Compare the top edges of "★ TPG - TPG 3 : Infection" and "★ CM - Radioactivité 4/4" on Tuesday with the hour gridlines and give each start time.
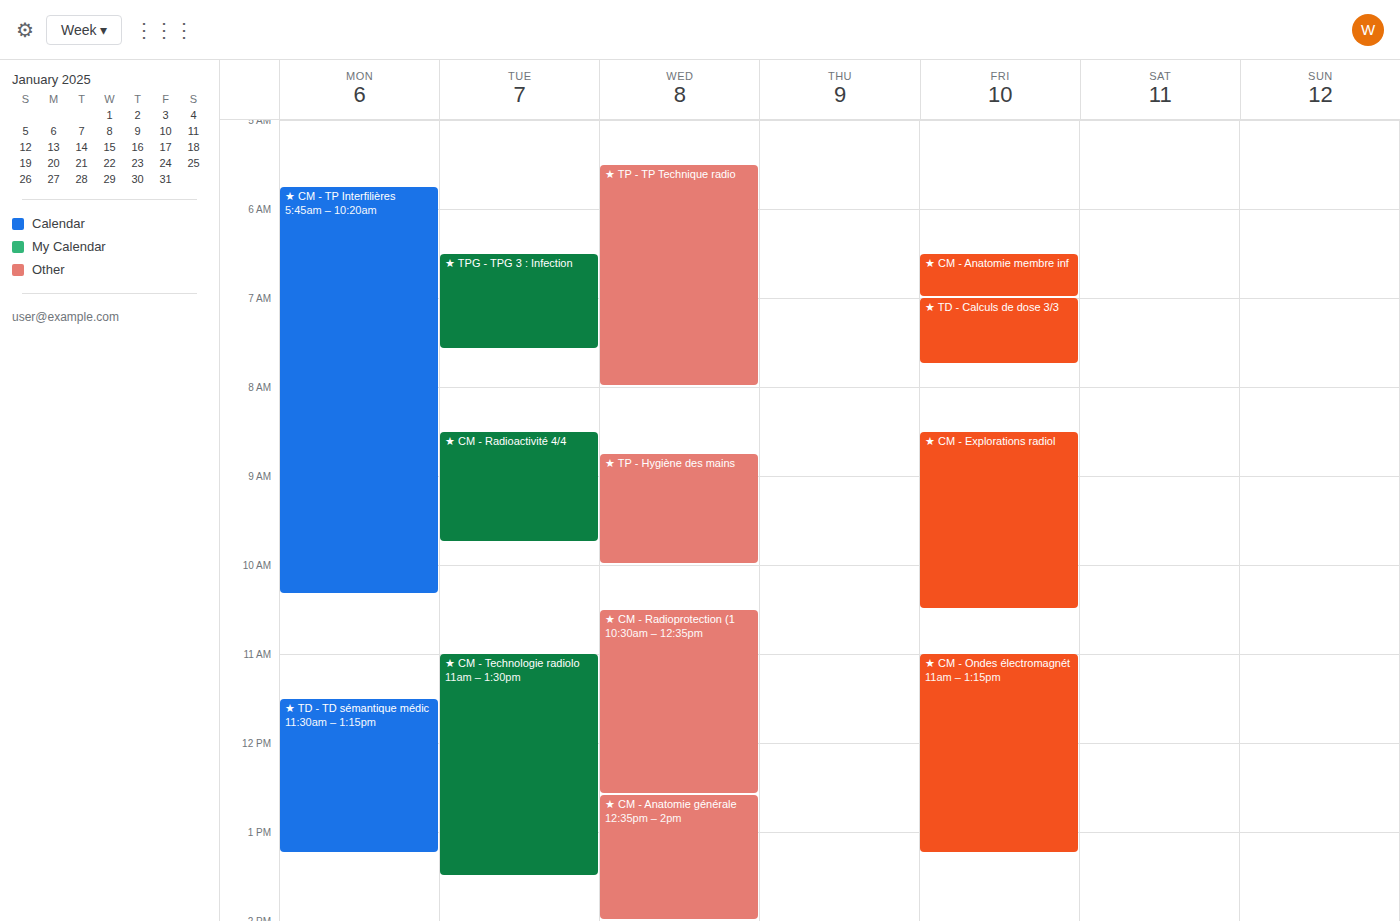
"★ TPG - TPG 3 : Infection": 6:30 AM, halfway between the 6 AM and 7 AM lines. "★ CM - Radioactivité 4/4": 8:30 AM, halfway between the 8 AM and 9 AM lines.